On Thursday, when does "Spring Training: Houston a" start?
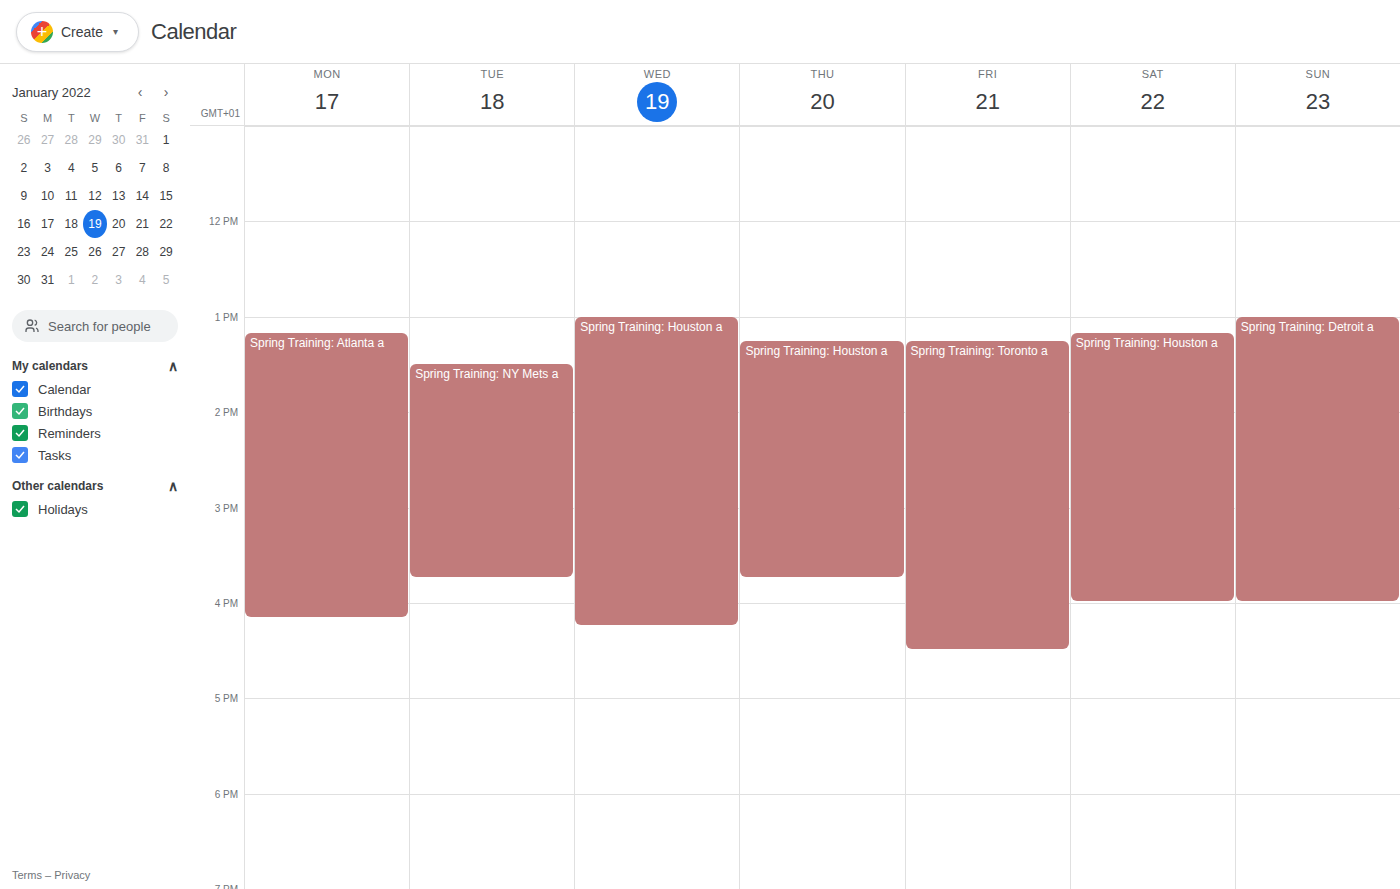
13:15